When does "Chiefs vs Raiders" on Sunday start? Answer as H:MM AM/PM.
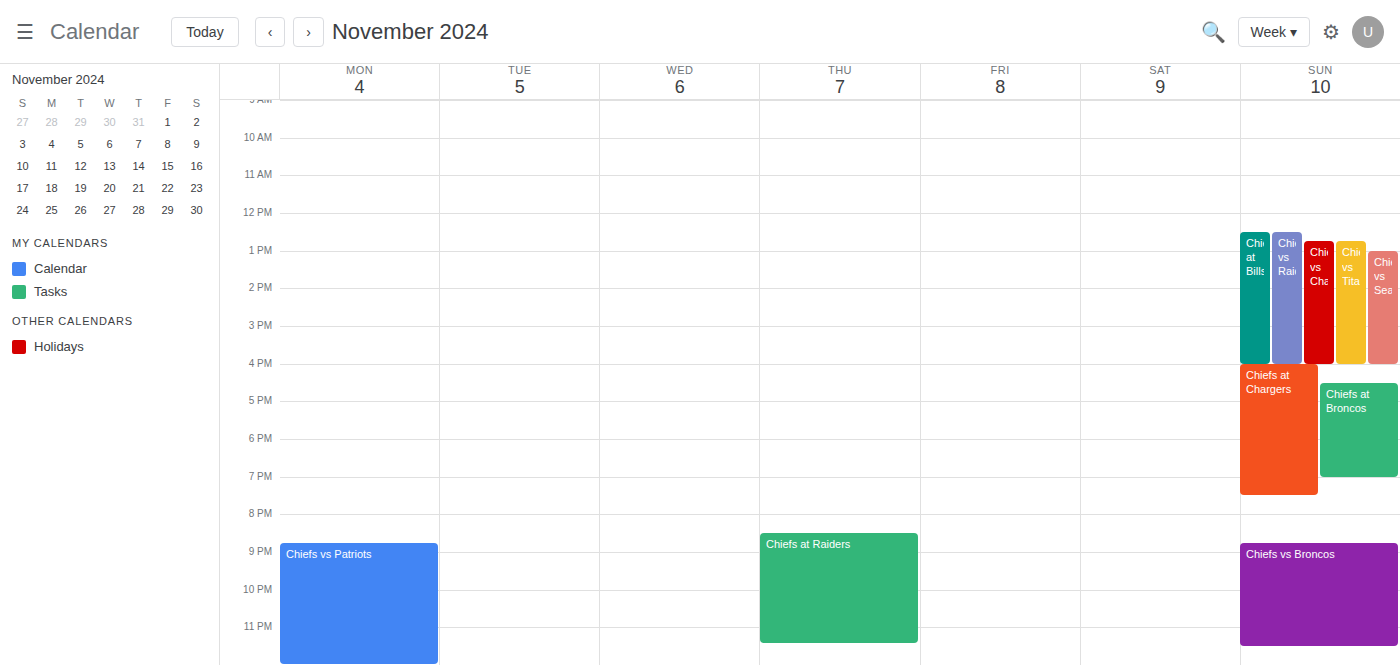
12:30 PM